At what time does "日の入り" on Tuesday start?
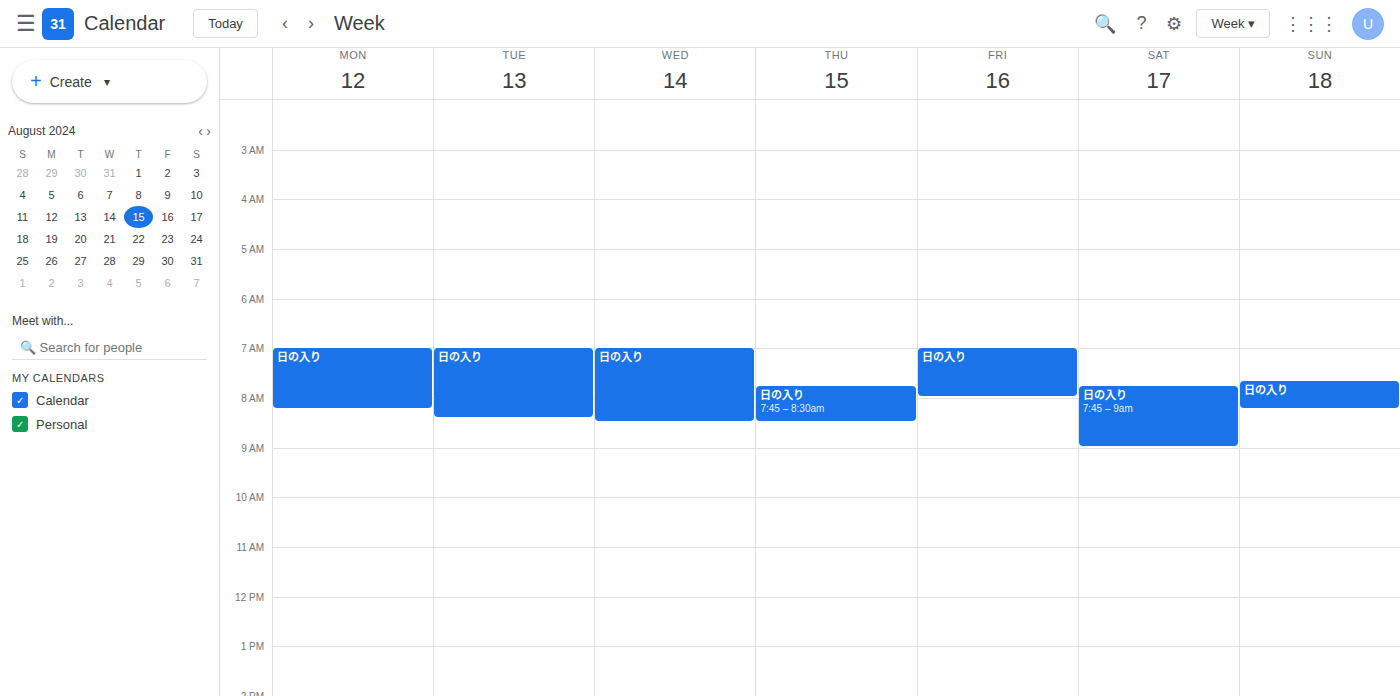
07:00